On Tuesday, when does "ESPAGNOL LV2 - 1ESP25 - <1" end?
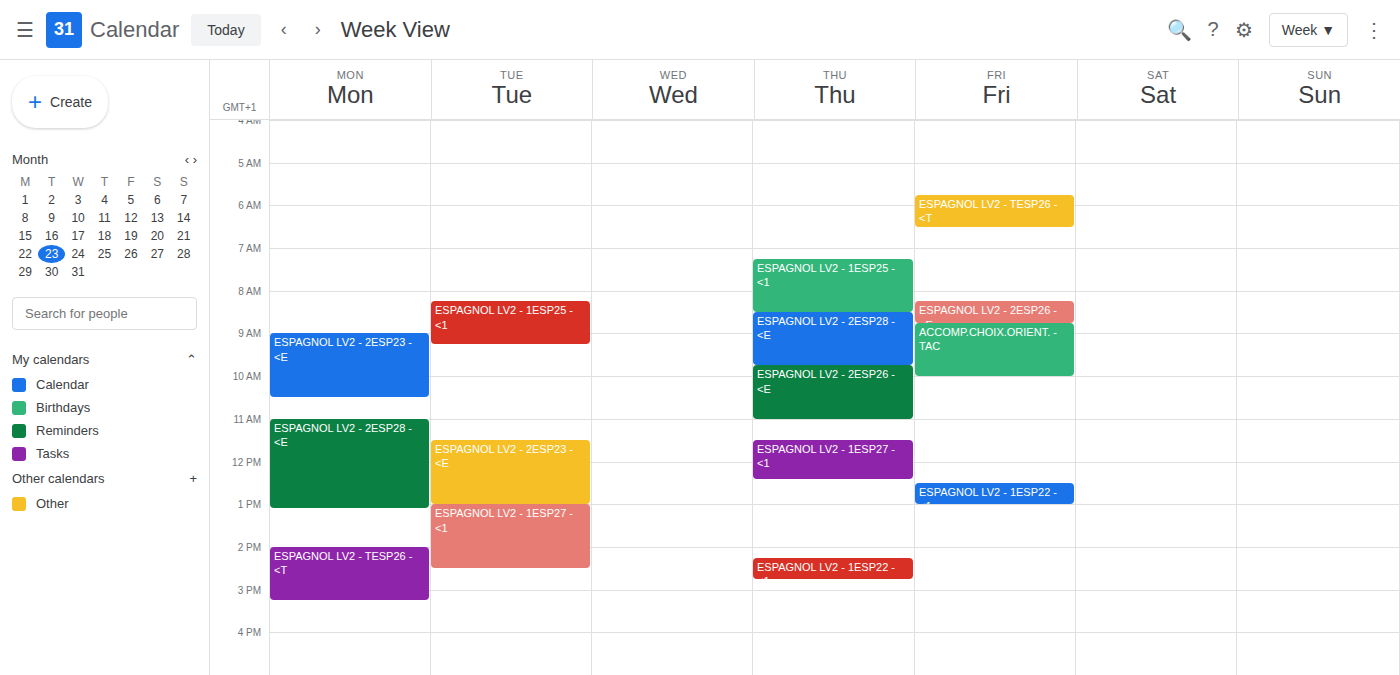
9:15 AM